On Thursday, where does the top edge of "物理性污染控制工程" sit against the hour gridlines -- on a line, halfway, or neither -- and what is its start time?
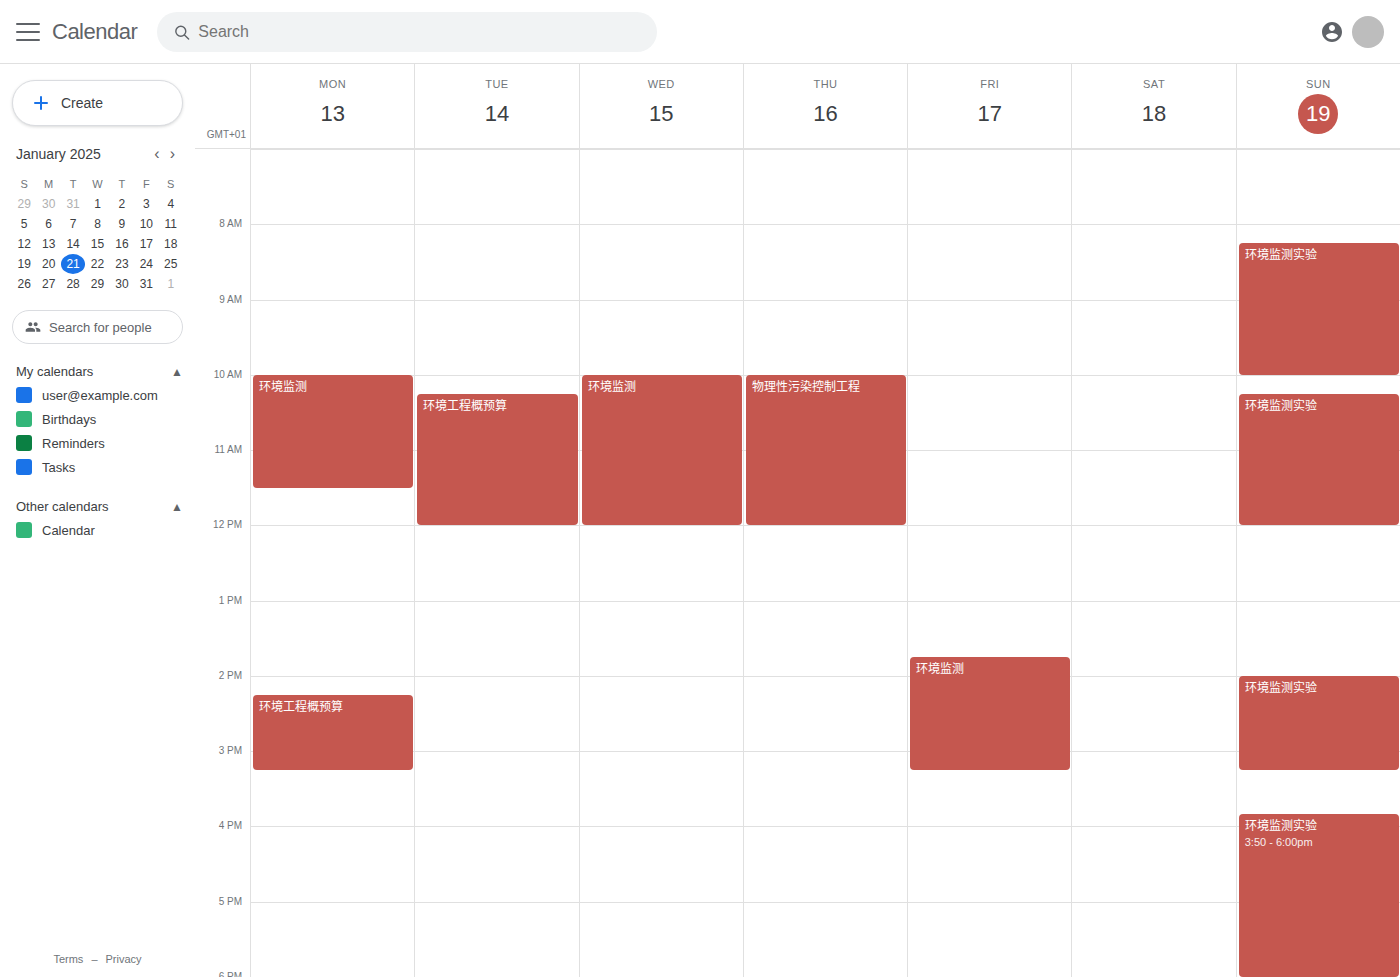
10:00 AM -- exactly on the 10 AM line.